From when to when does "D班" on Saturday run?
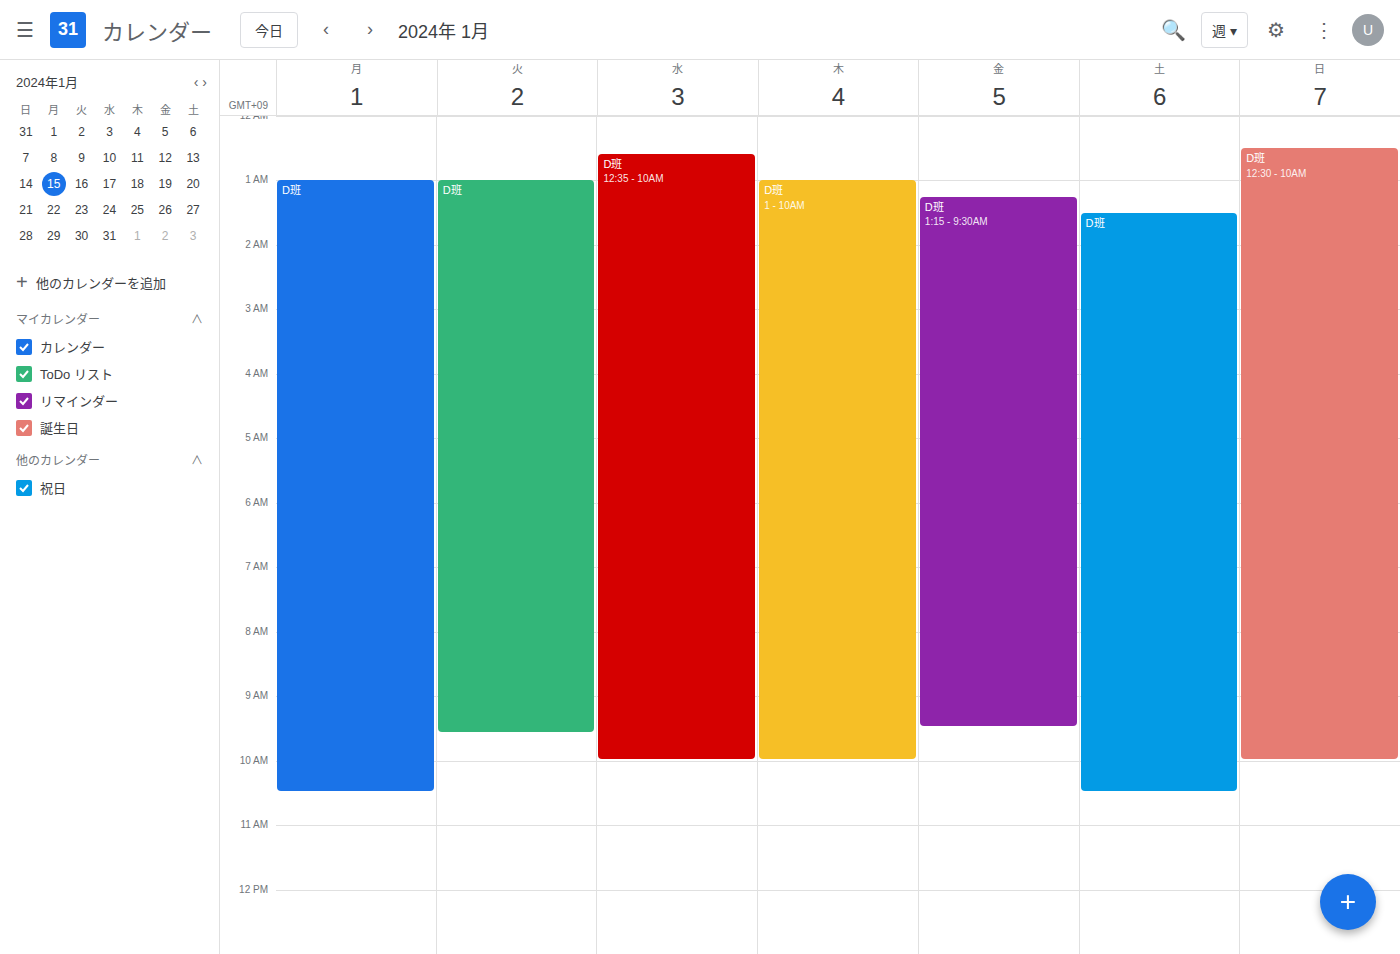
1:30 AM to 10:30 AM